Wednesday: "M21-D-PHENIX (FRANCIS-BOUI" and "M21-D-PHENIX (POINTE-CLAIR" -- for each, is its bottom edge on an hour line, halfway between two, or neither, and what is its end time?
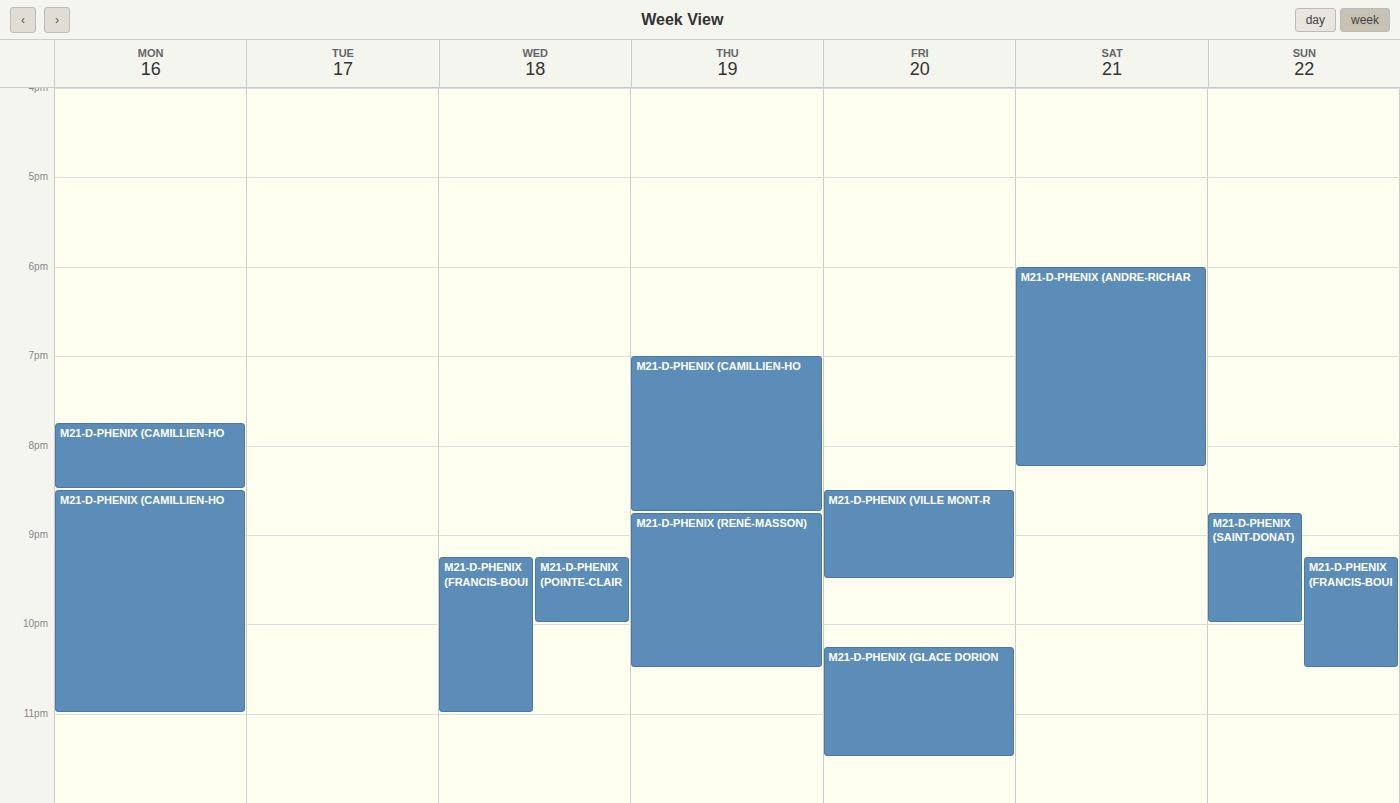
"M21-D-PHENIX (FRANCIS-BOUI": 23:00, exactly on the 23:00 line. "M21-D-PHENIX (POINTE-CLAIR": 22:00, exactly on the 22:00 line.